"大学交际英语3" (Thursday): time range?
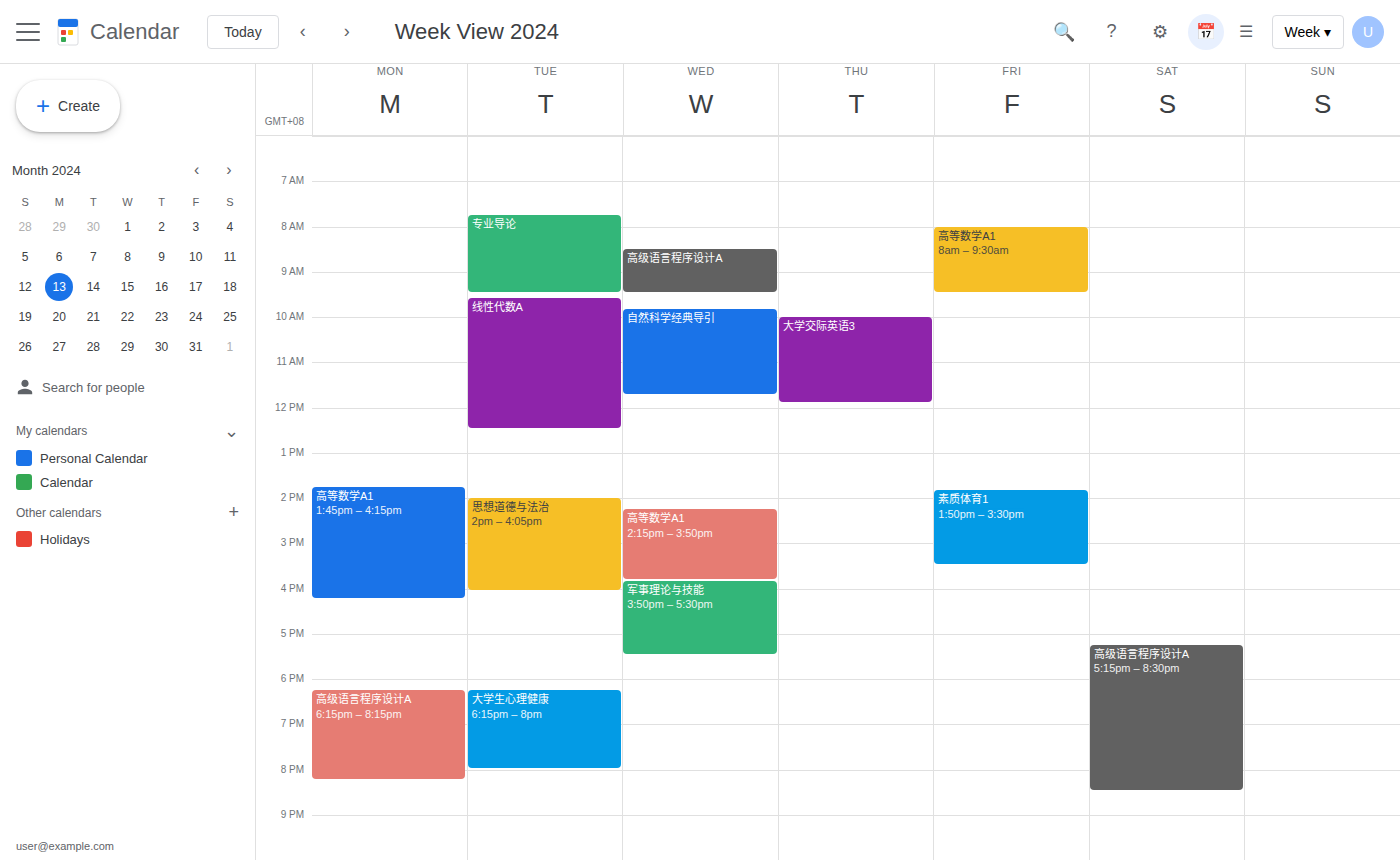
10:00 AM to 11:55 AM